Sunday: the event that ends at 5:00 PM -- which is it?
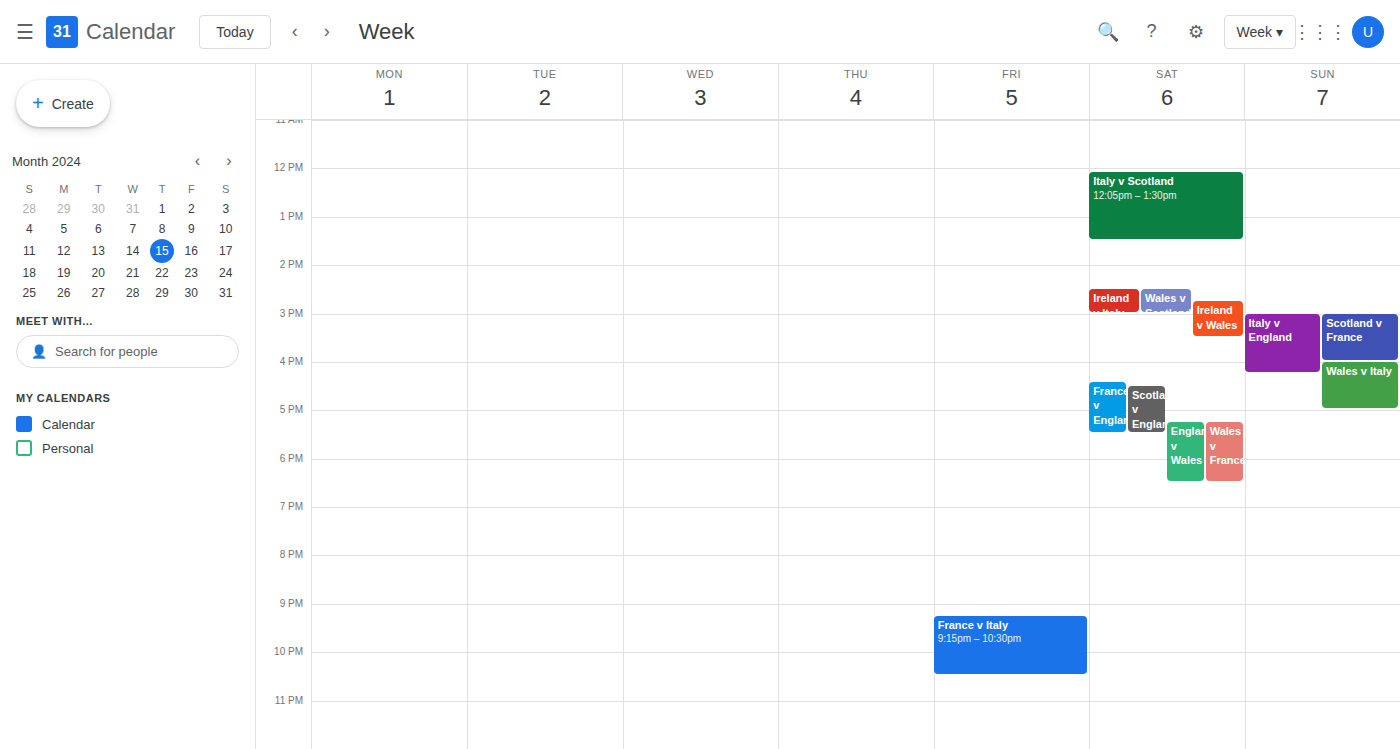
"Wales v Italy"